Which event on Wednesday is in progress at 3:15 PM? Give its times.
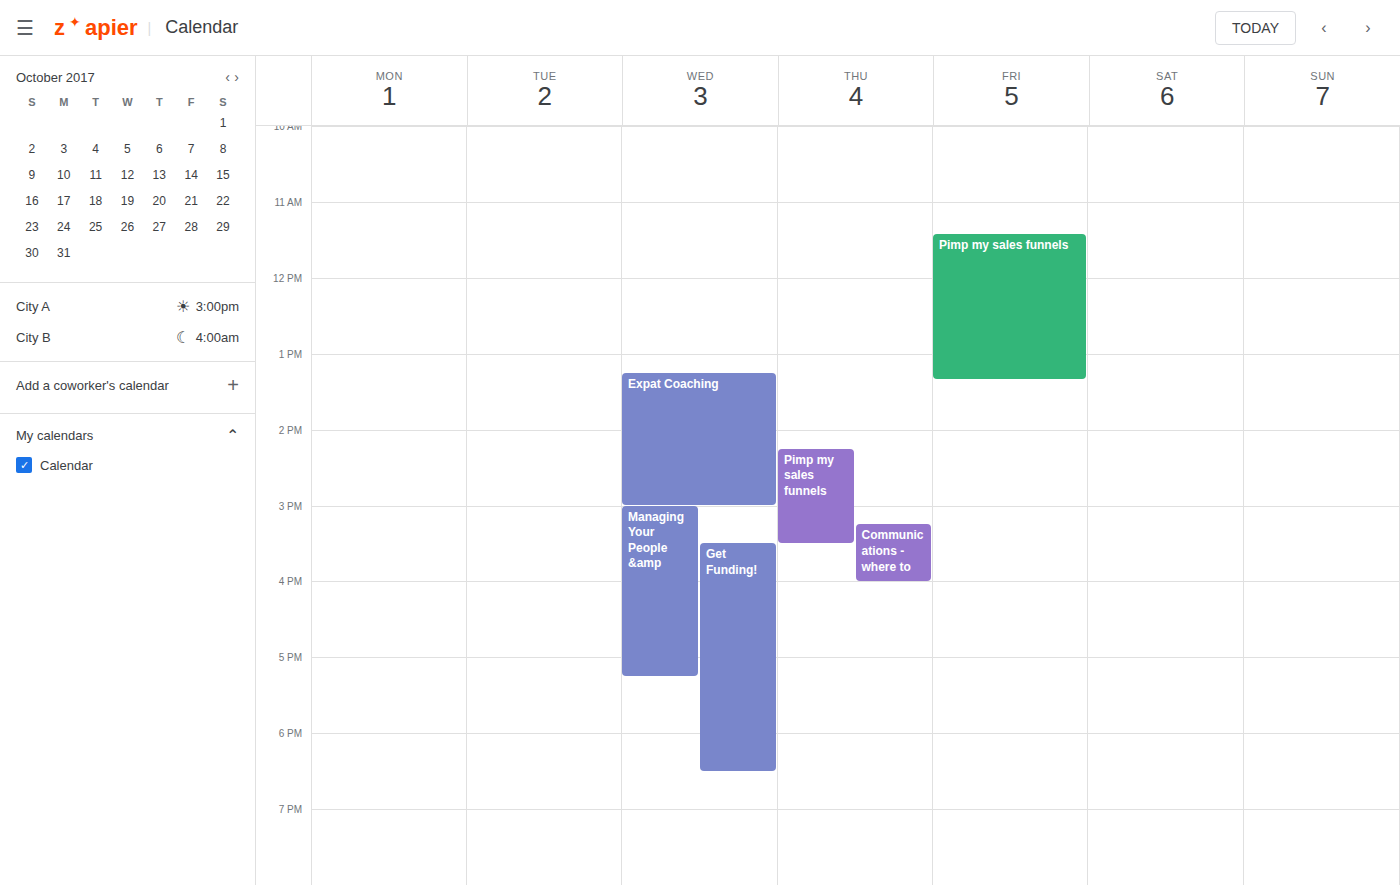
"Managing Your People &amp", 3:00 PM to 5:15 PM